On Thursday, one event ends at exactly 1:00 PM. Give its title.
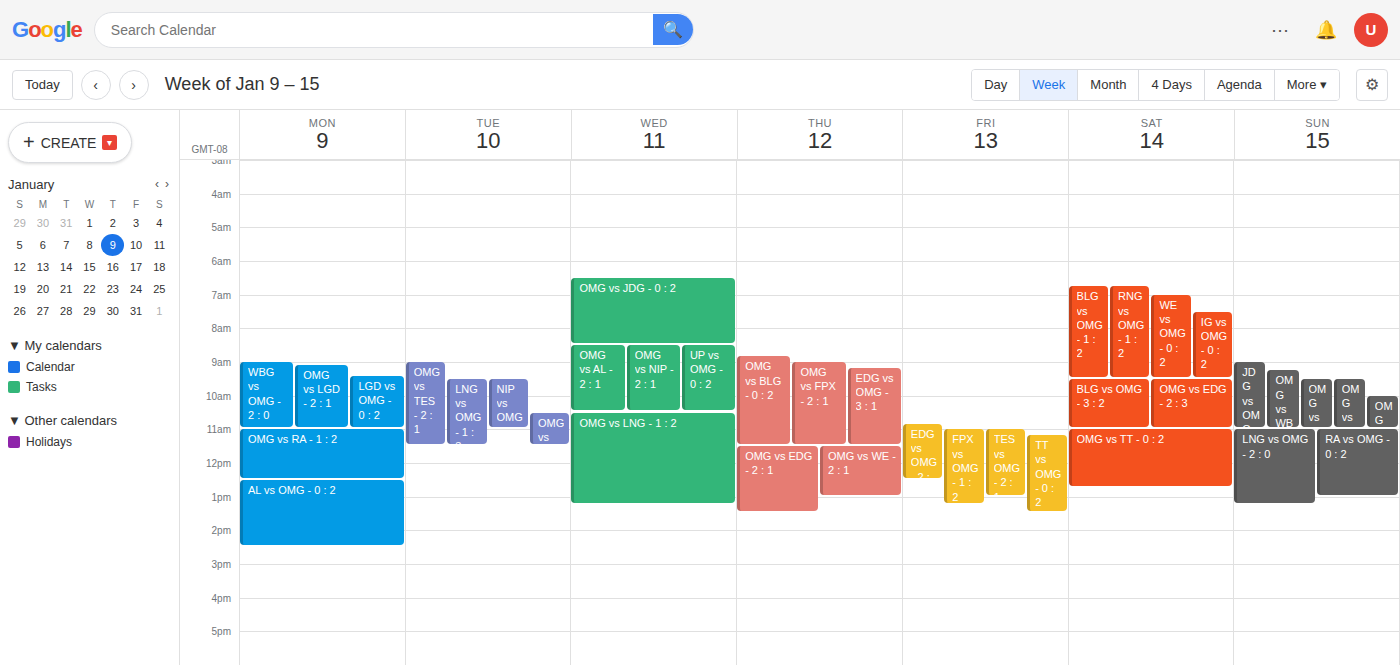
"OMG vs WE - 2 : 1"